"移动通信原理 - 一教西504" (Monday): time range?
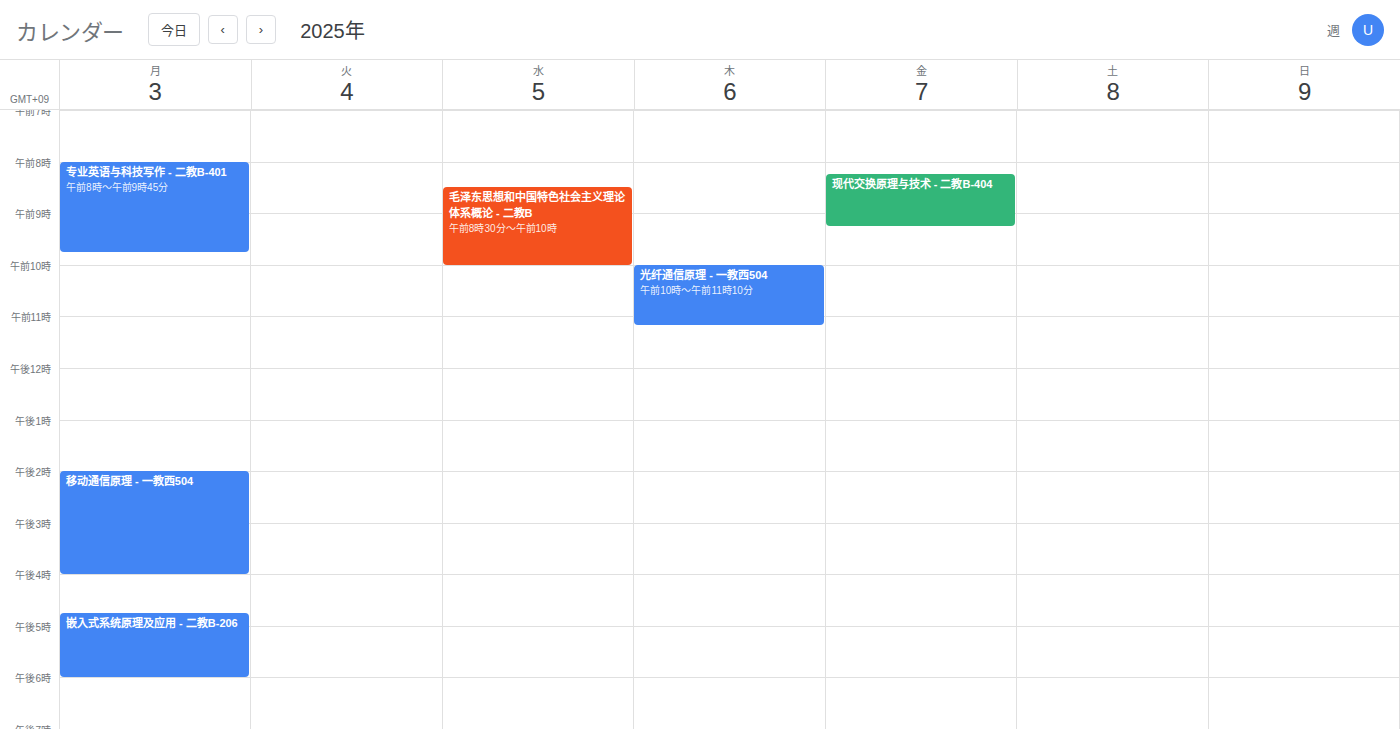
2:00 PM to 4:00 PM